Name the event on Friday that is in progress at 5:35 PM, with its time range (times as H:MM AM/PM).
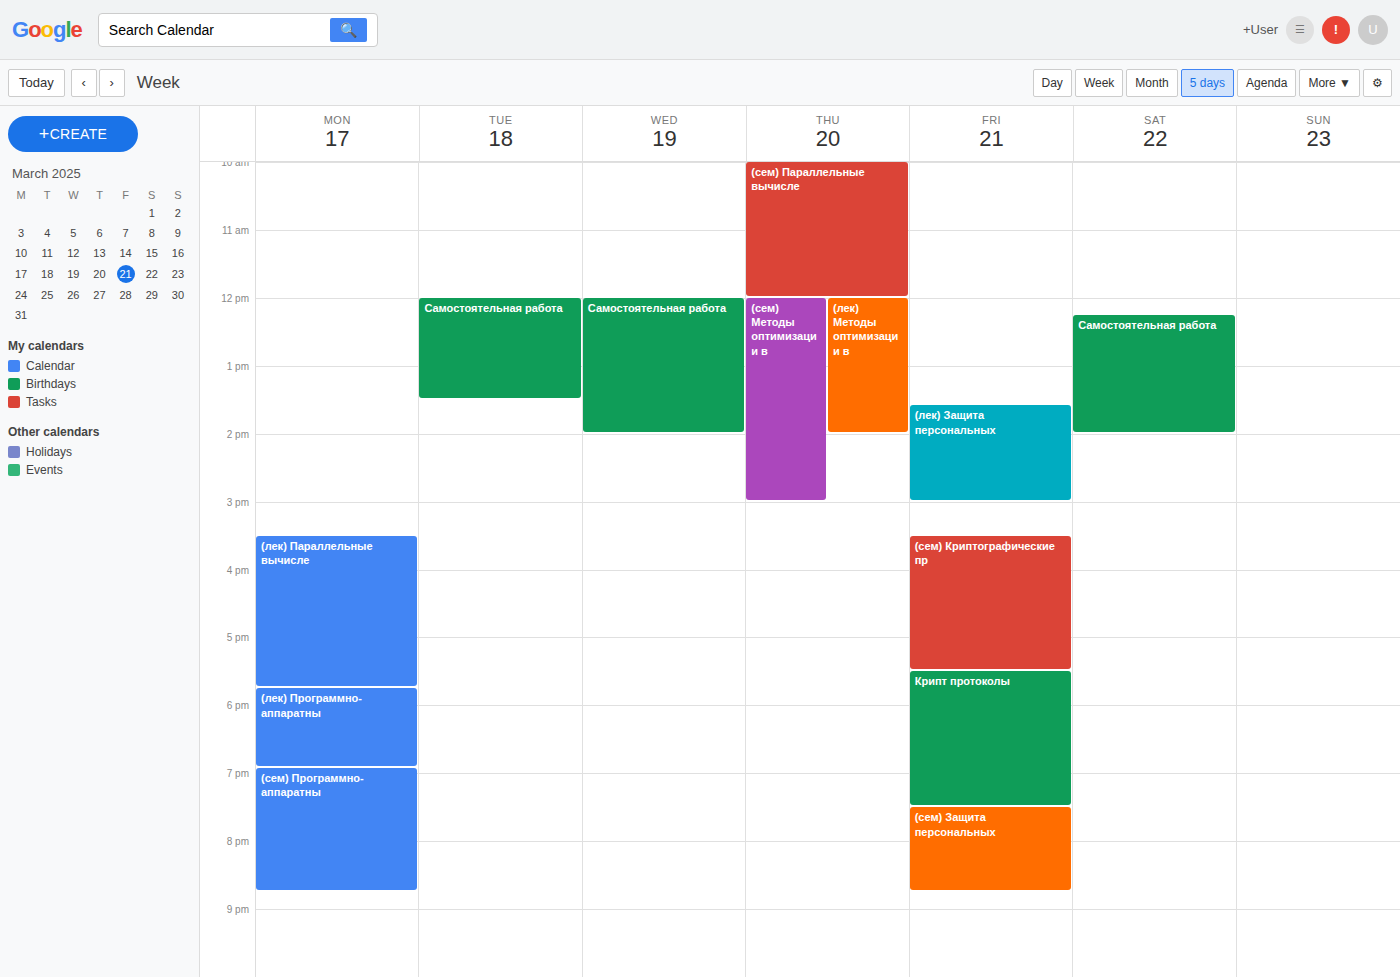
"Крипт протоколы", 5:30 PM to 7:30 PM